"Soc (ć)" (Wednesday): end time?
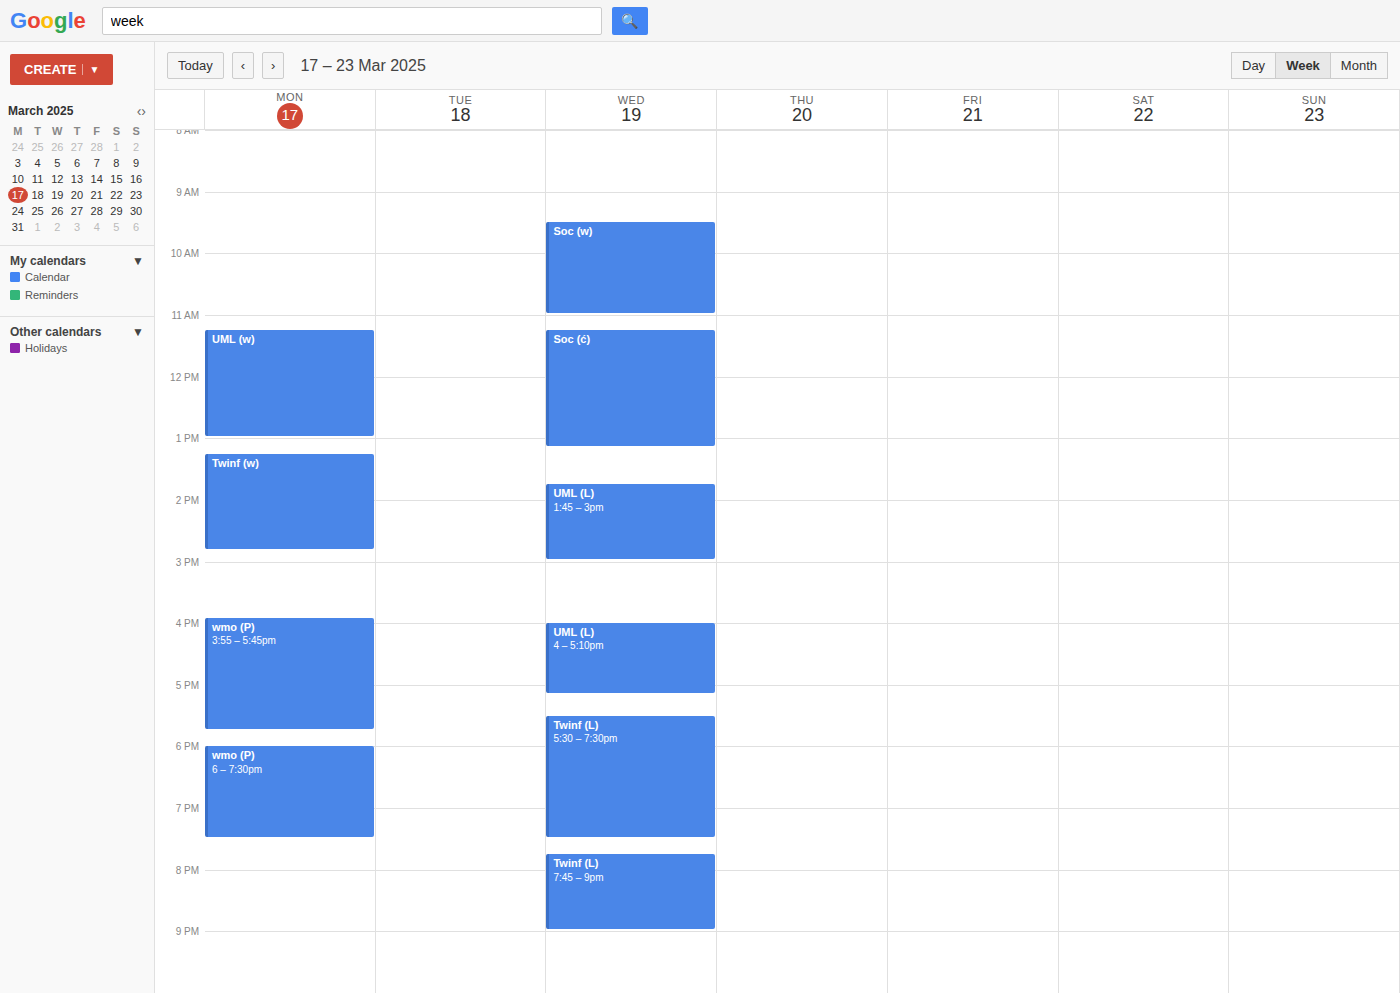
1:10 PM